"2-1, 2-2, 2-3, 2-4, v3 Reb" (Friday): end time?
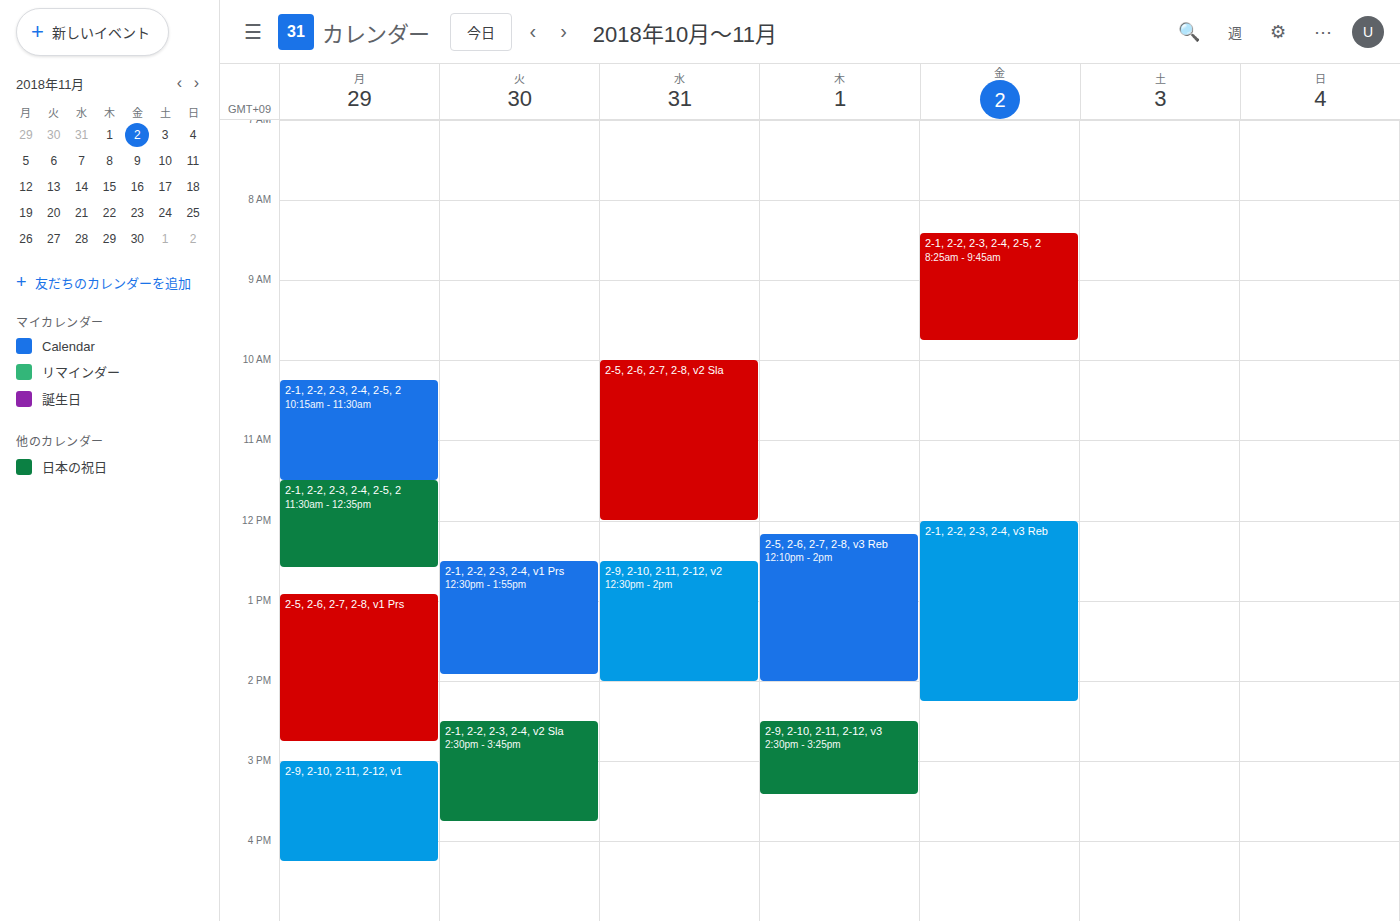
2:15 PM